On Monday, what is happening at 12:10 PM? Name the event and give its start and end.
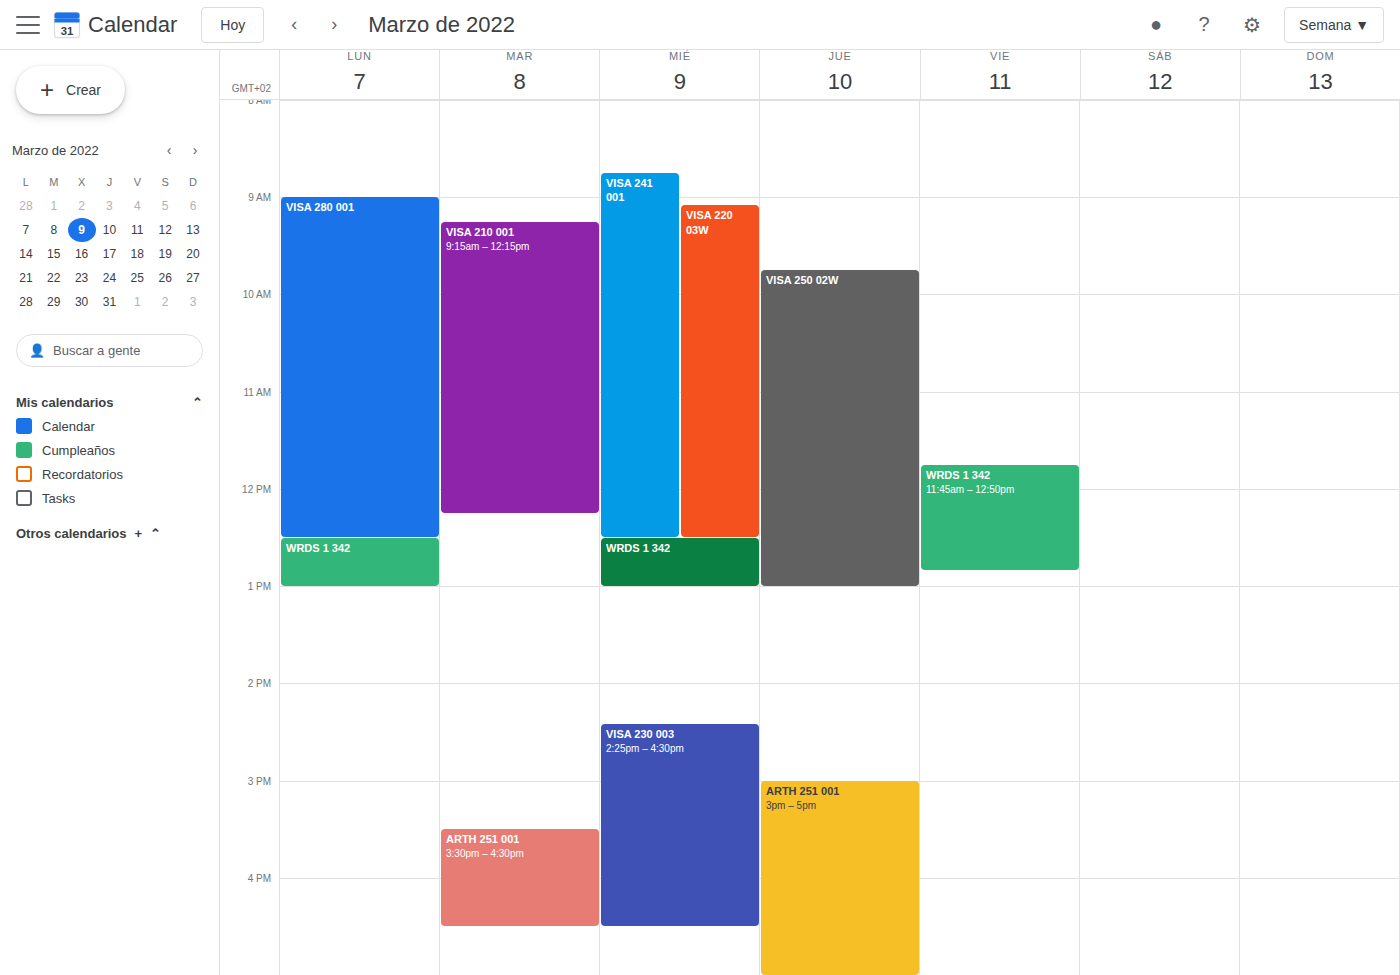
"VISA 280 001", 9:00 AM to 12:30 PM